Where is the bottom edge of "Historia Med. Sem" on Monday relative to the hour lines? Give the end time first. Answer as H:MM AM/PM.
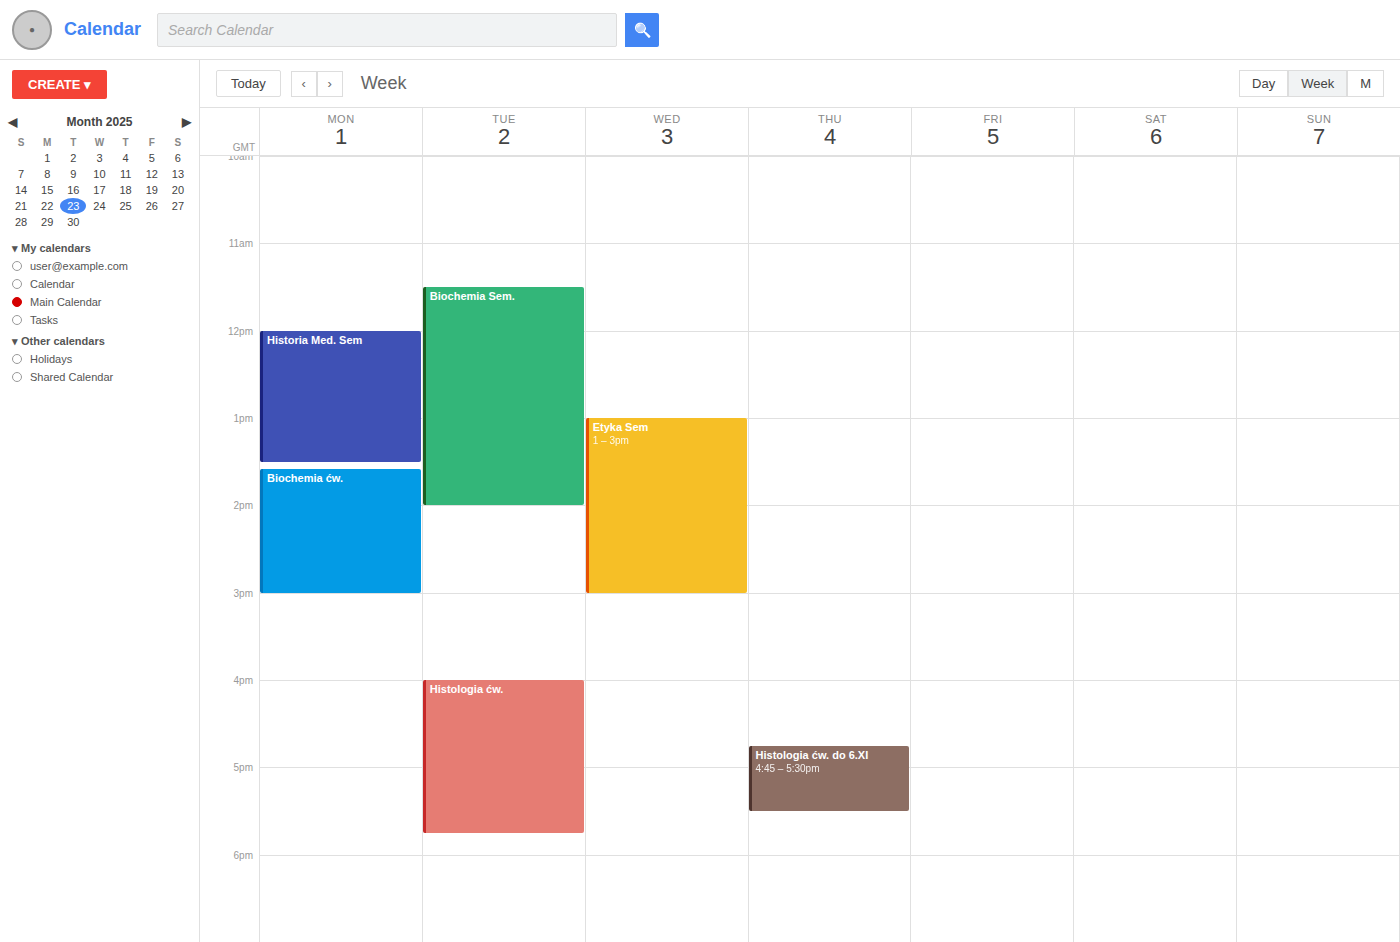
1:30 PM -- halfway between the 1 PM and 2 PM lines.